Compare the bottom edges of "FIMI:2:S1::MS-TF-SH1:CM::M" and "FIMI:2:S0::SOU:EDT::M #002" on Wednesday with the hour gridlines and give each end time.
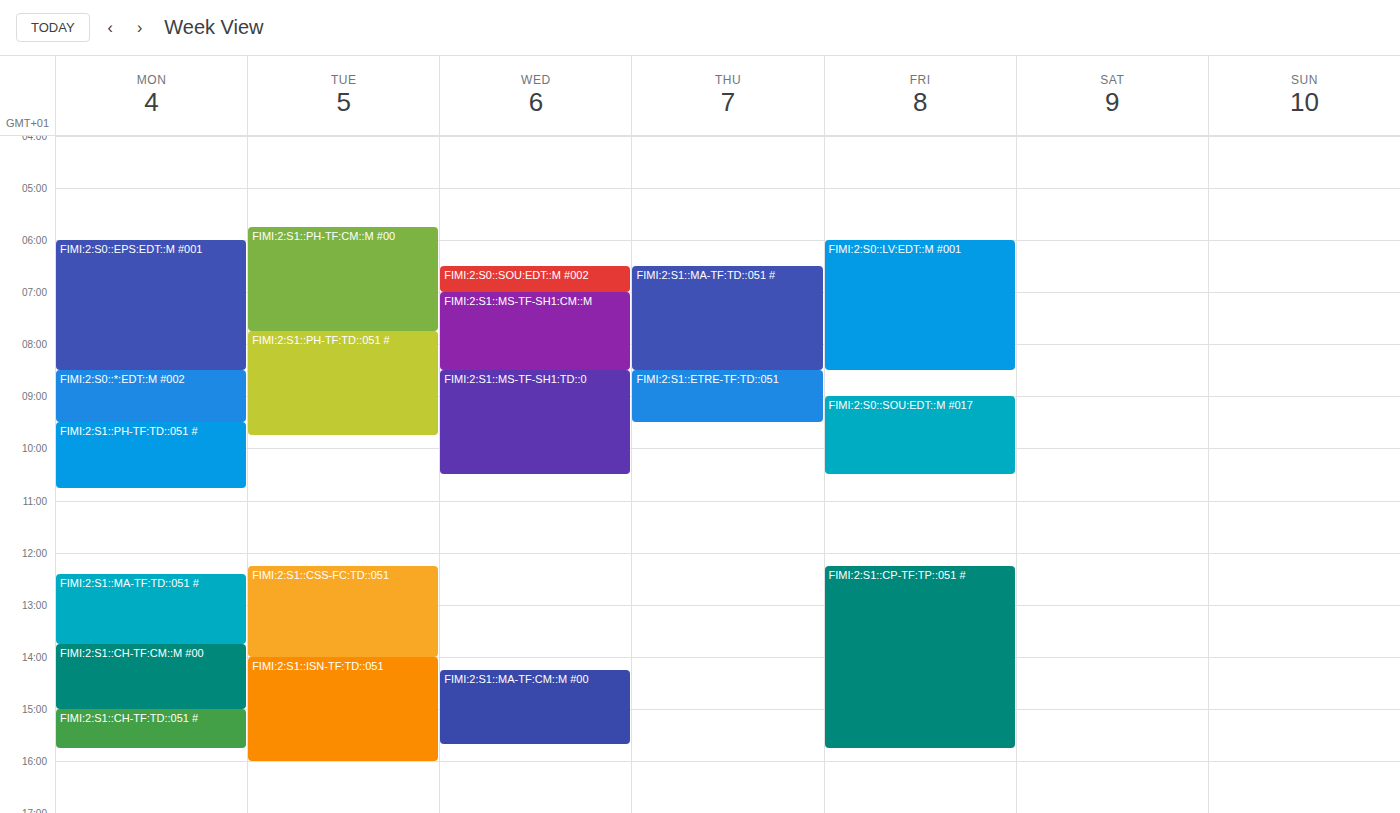
"FIMI:2:S1::MS-TF-SH1:CM::M": 8:30 AM, halfway between the 8 AM and 9 AM lines. "FIMI:2:S0::SOU:EDT::M #002": 7:00 AM, exactly on the 7 AM line.